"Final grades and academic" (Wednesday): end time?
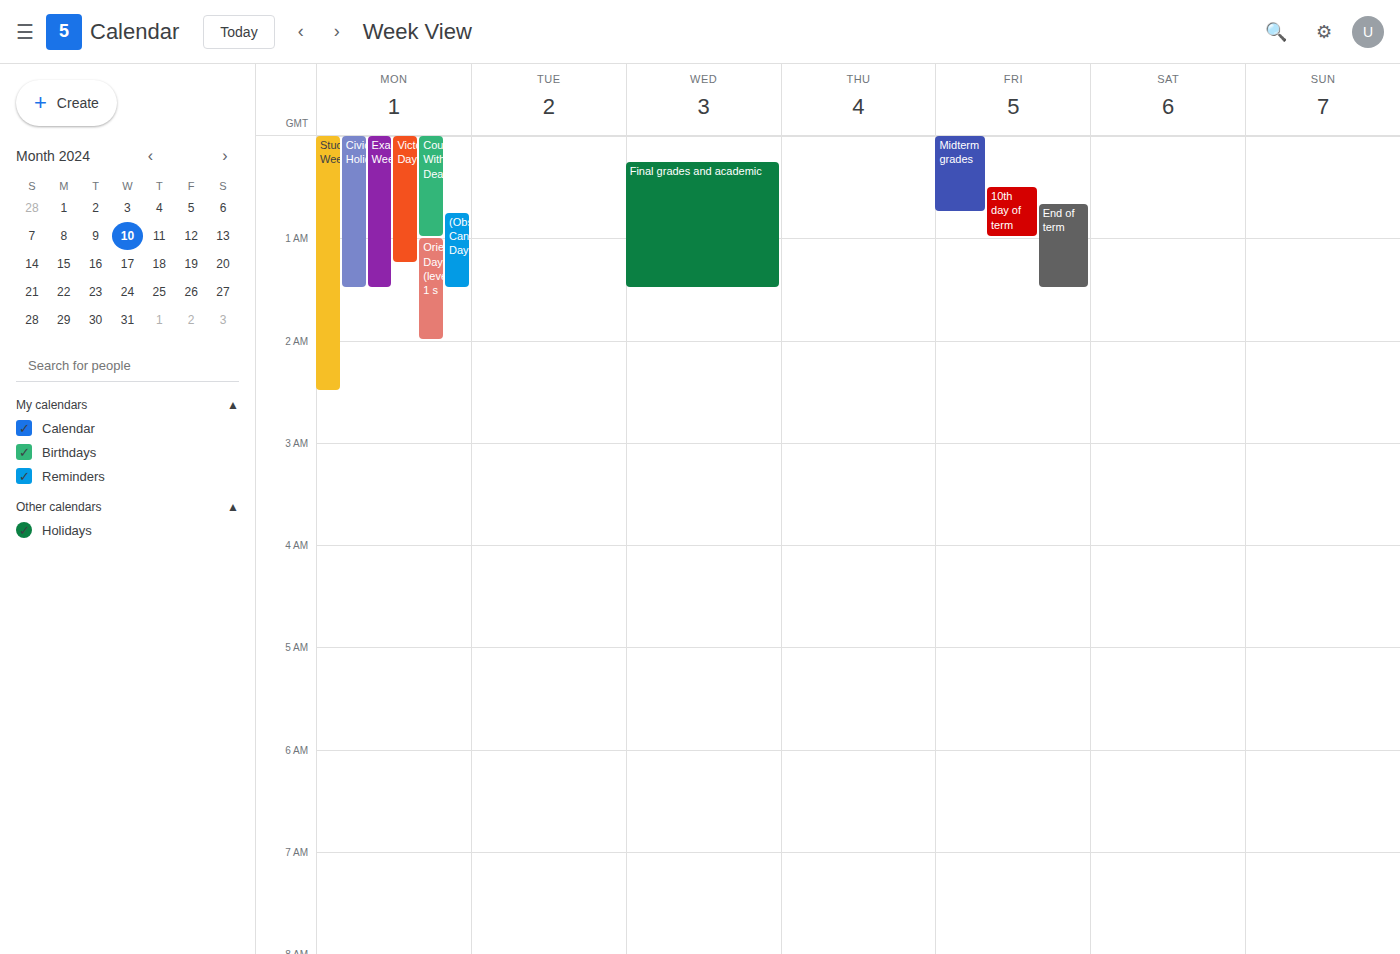
1:30 AM